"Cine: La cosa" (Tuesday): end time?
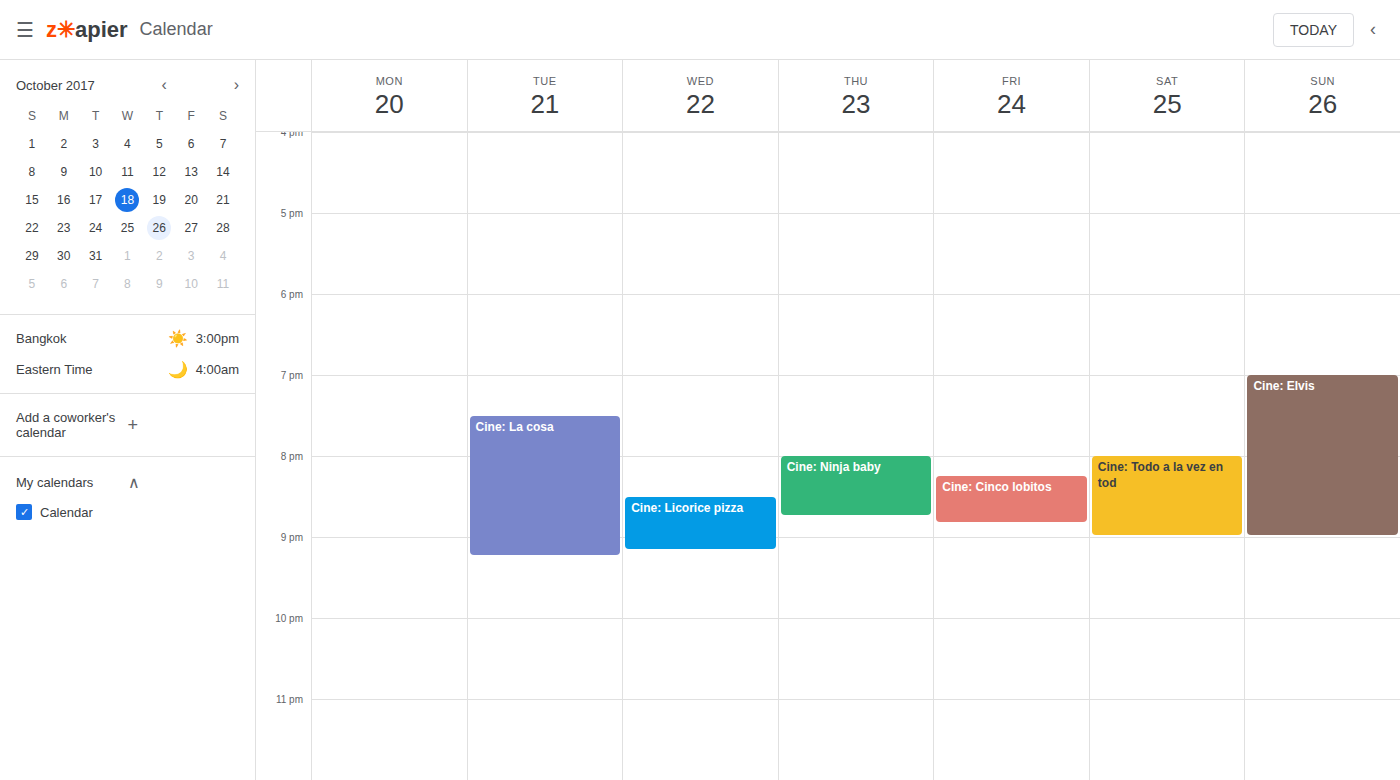
9:15 PM